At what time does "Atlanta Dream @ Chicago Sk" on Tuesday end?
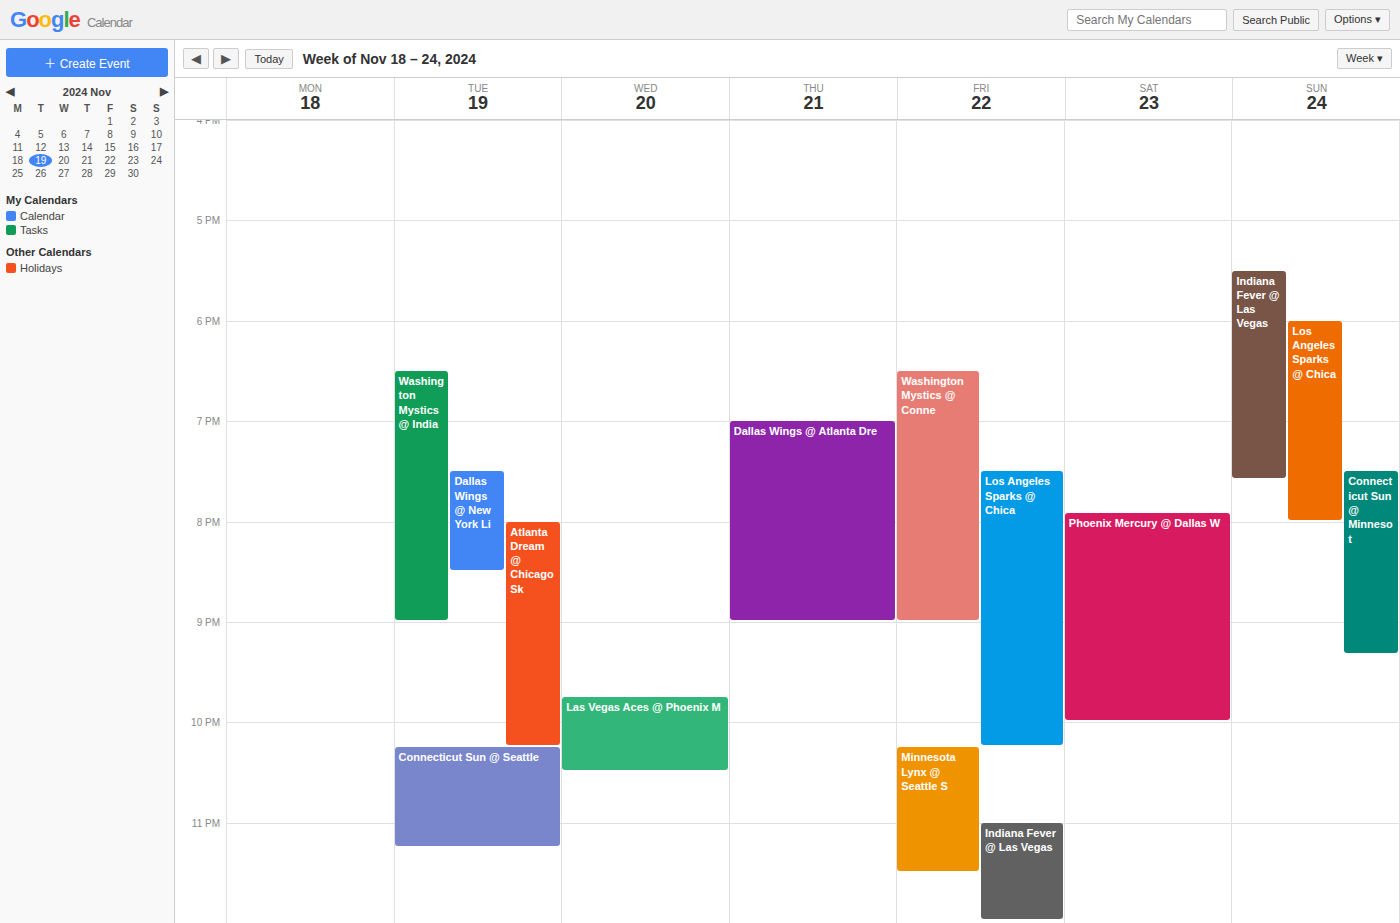
10:15 PM